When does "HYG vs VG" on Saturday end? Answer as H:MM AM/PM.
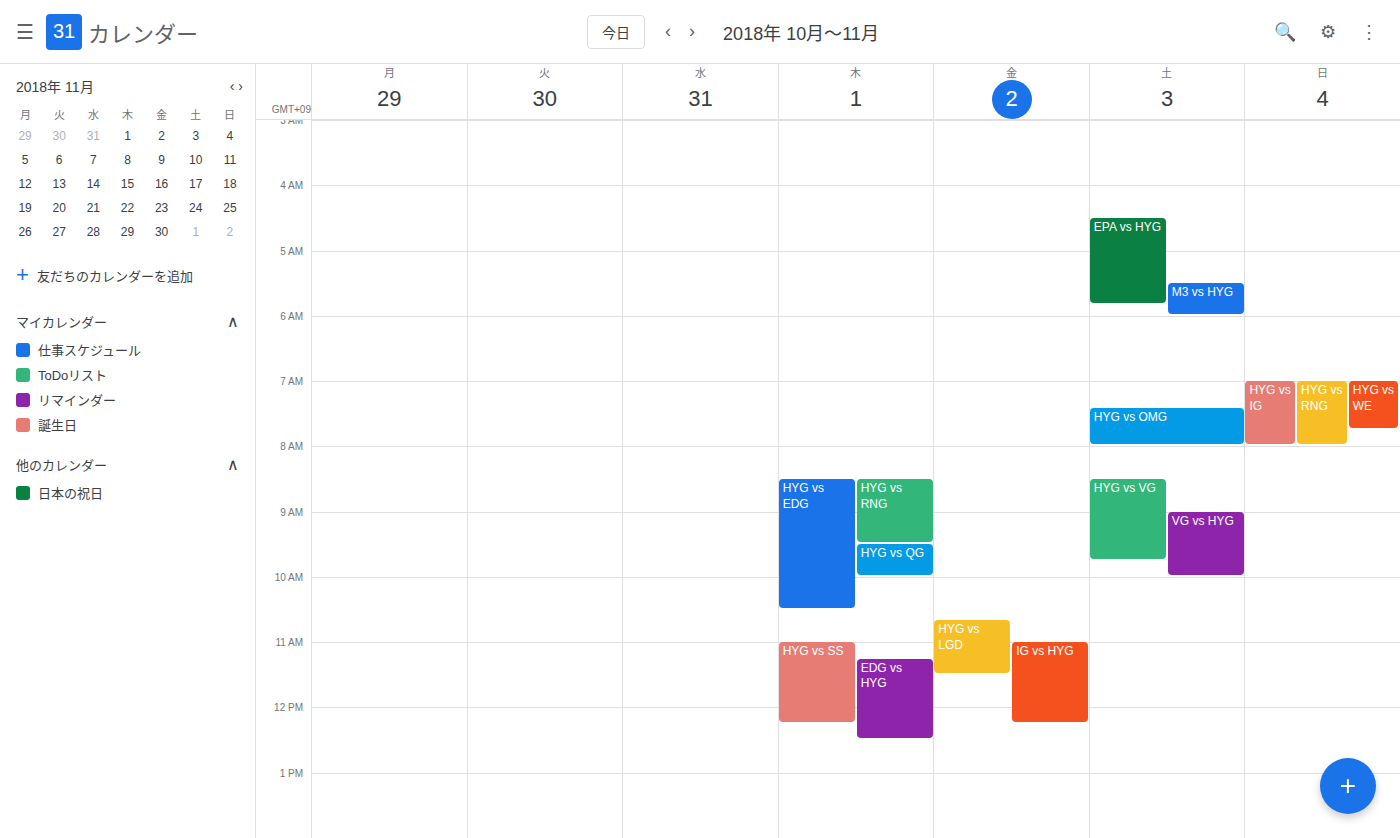
9:45 AM